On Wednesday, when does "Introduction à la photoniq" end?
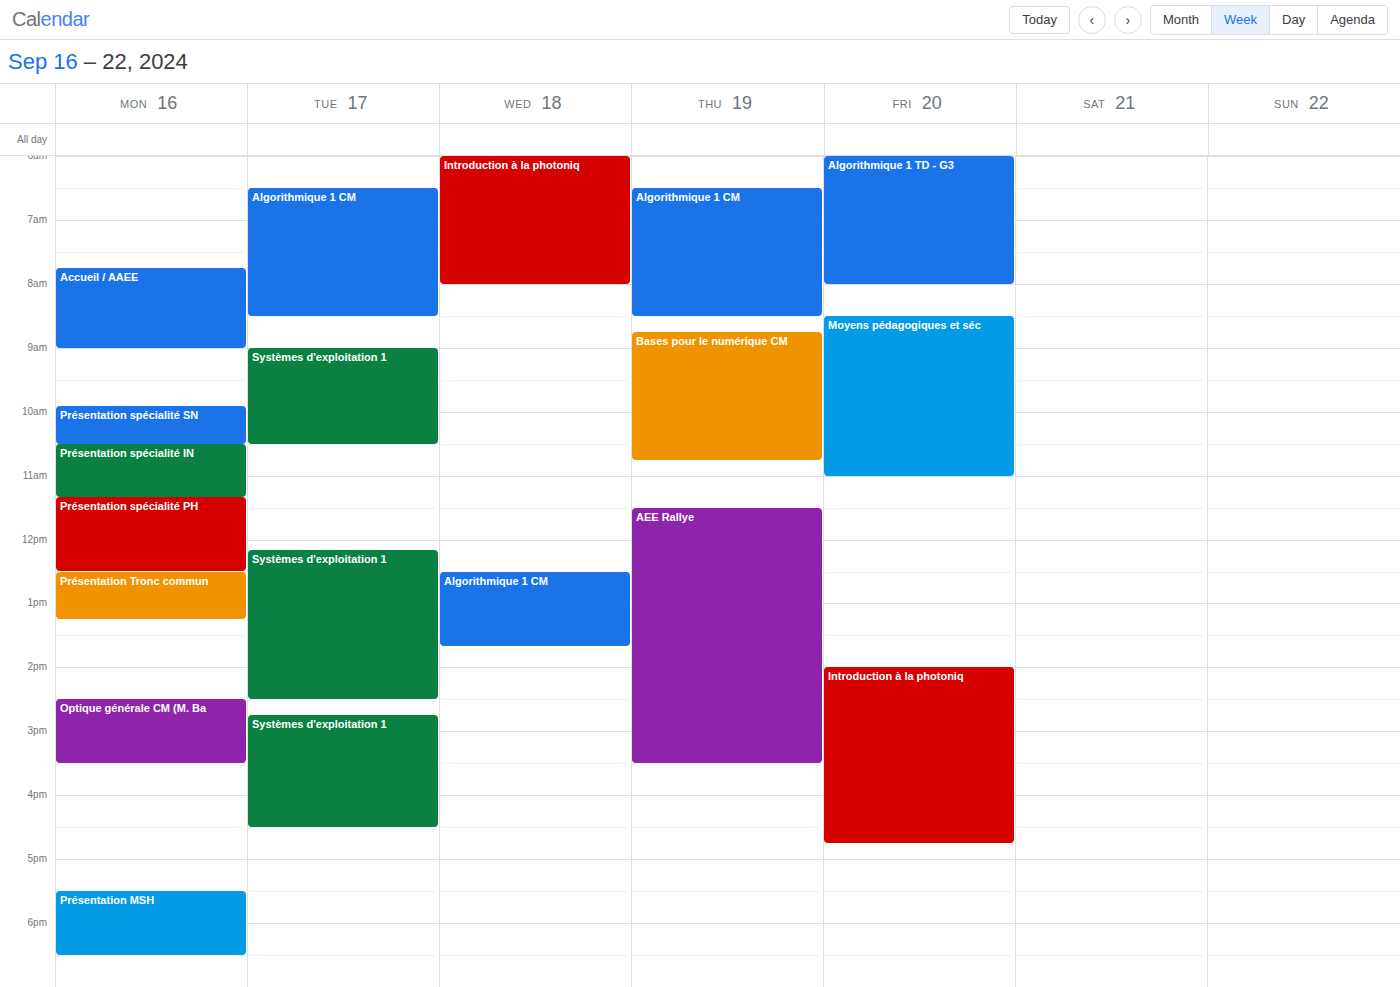
08:00